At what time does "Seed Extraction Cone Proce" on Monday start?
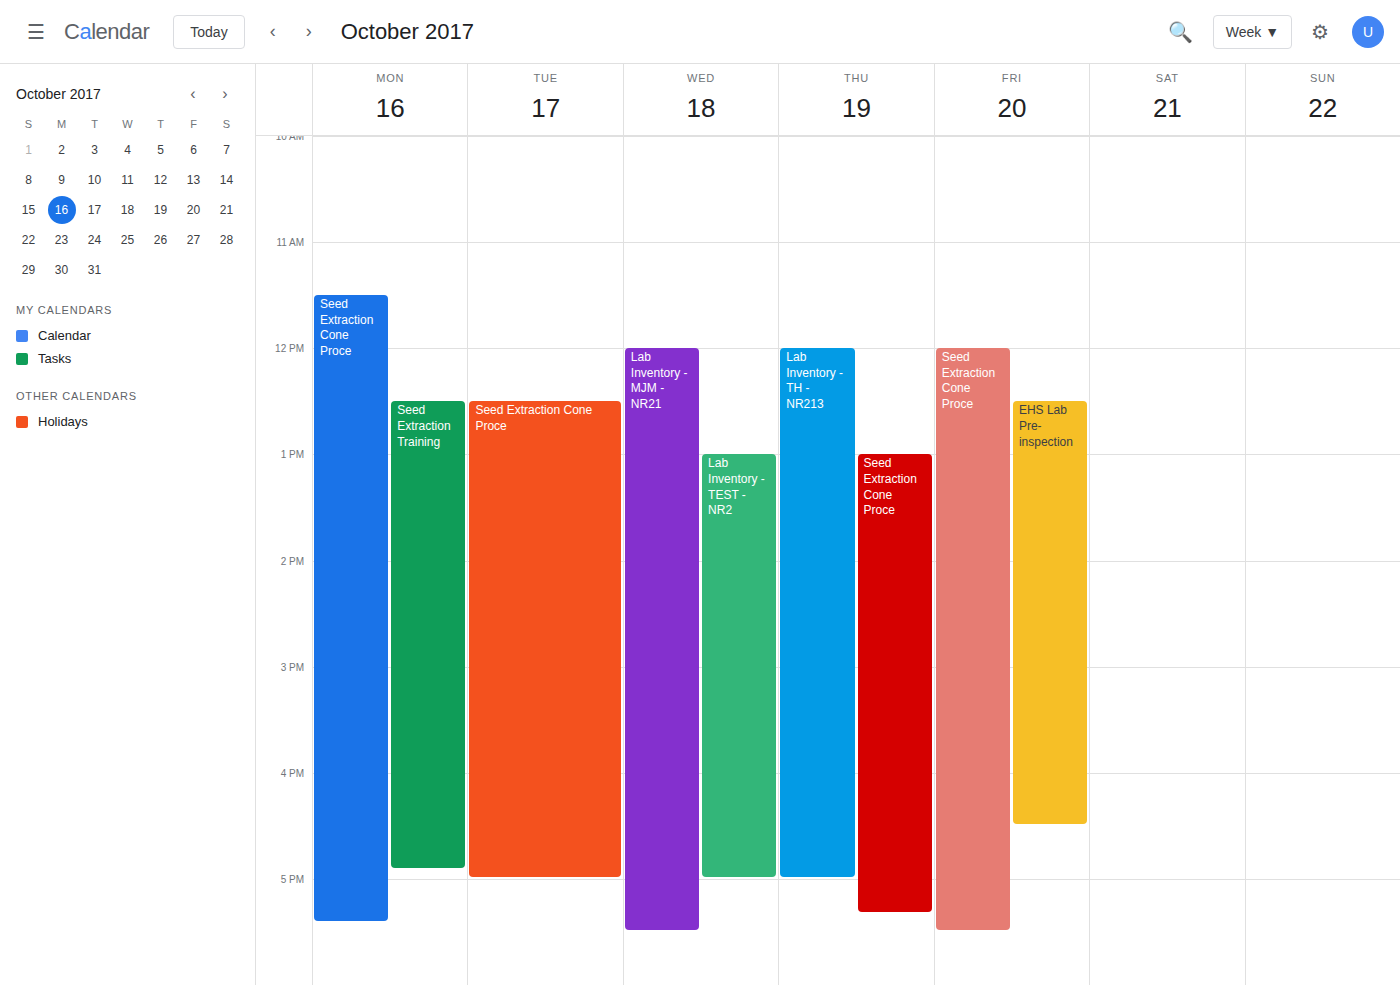
11:30 AM